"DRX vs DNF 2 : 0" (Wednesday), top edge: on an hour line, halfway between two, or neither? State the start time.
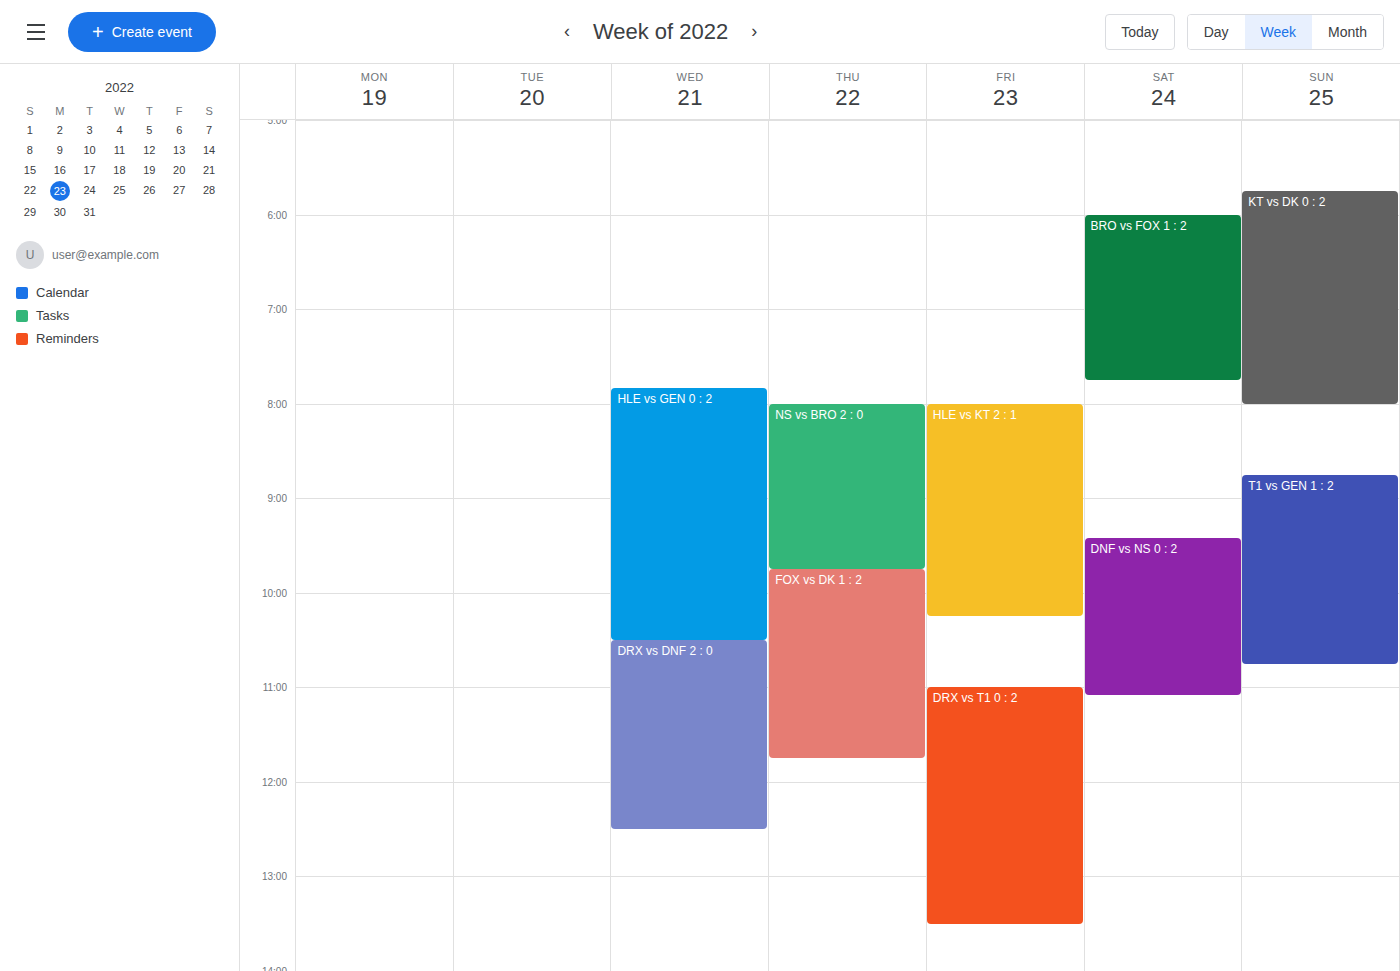
10:30 AM -- halfway between the 10 AM and 11 AM lines.